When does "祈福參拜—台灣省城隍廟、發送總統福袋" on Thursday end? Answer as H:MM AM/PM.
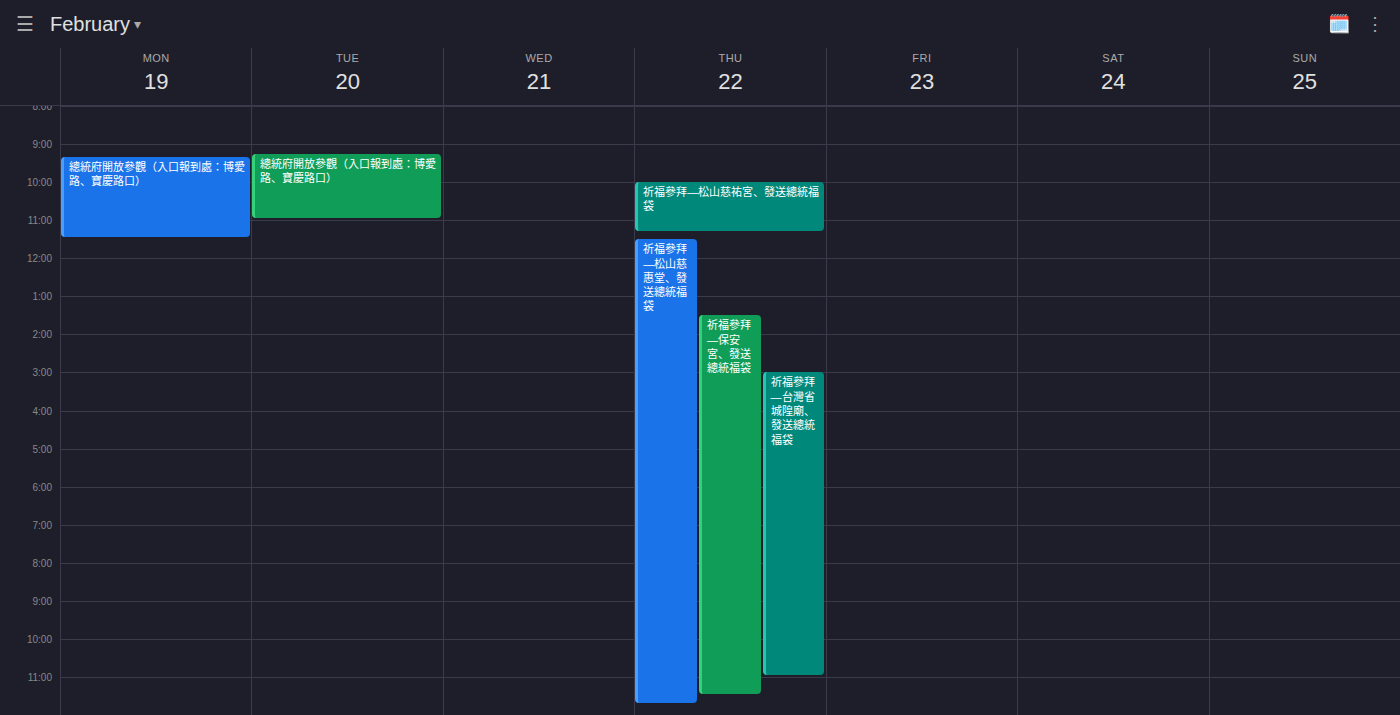
11:00 PM